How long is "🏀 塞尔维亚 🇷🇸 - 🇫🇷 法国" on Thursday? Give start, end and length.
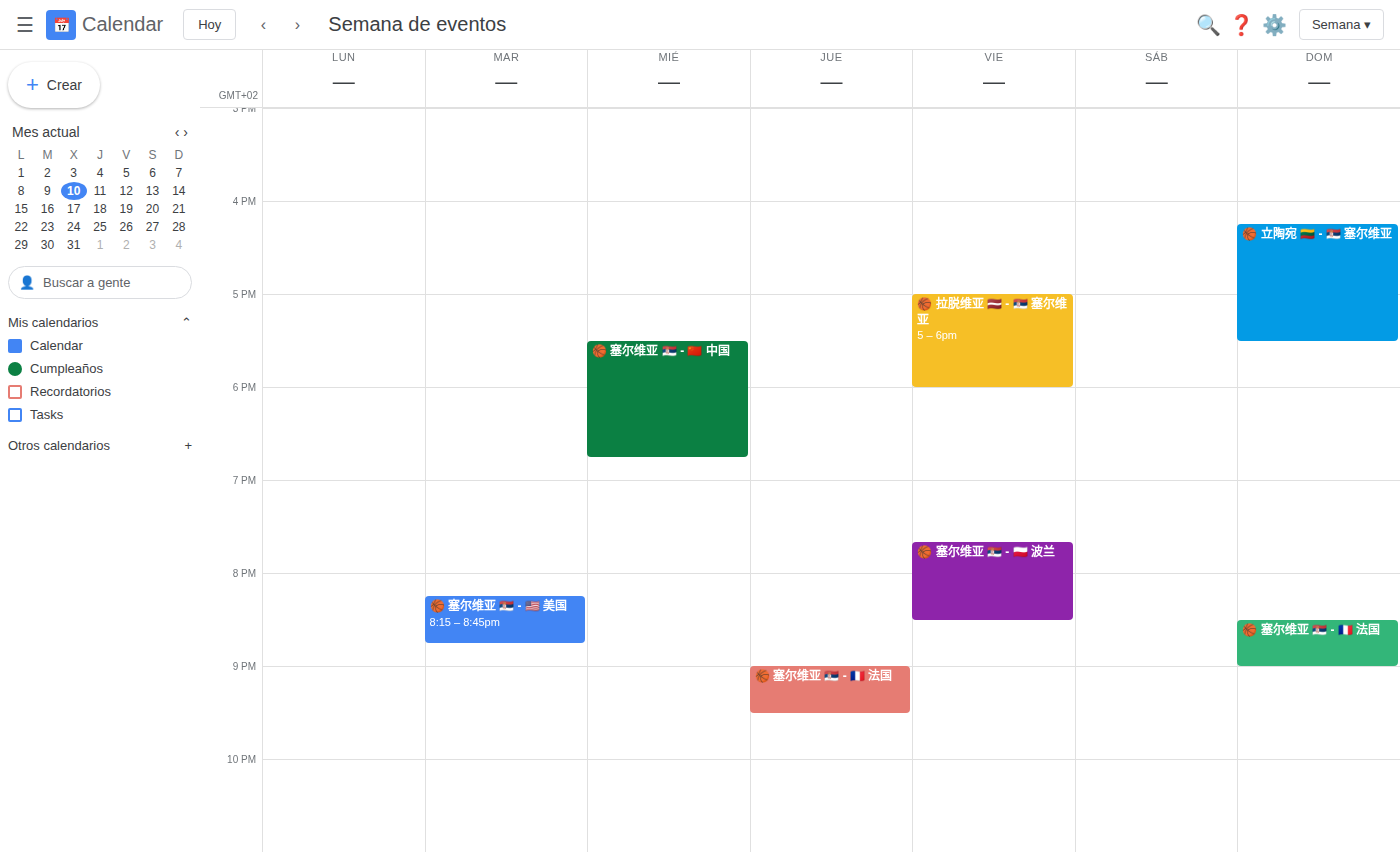
9:00 PM to 9:30 PM, 30 minutes